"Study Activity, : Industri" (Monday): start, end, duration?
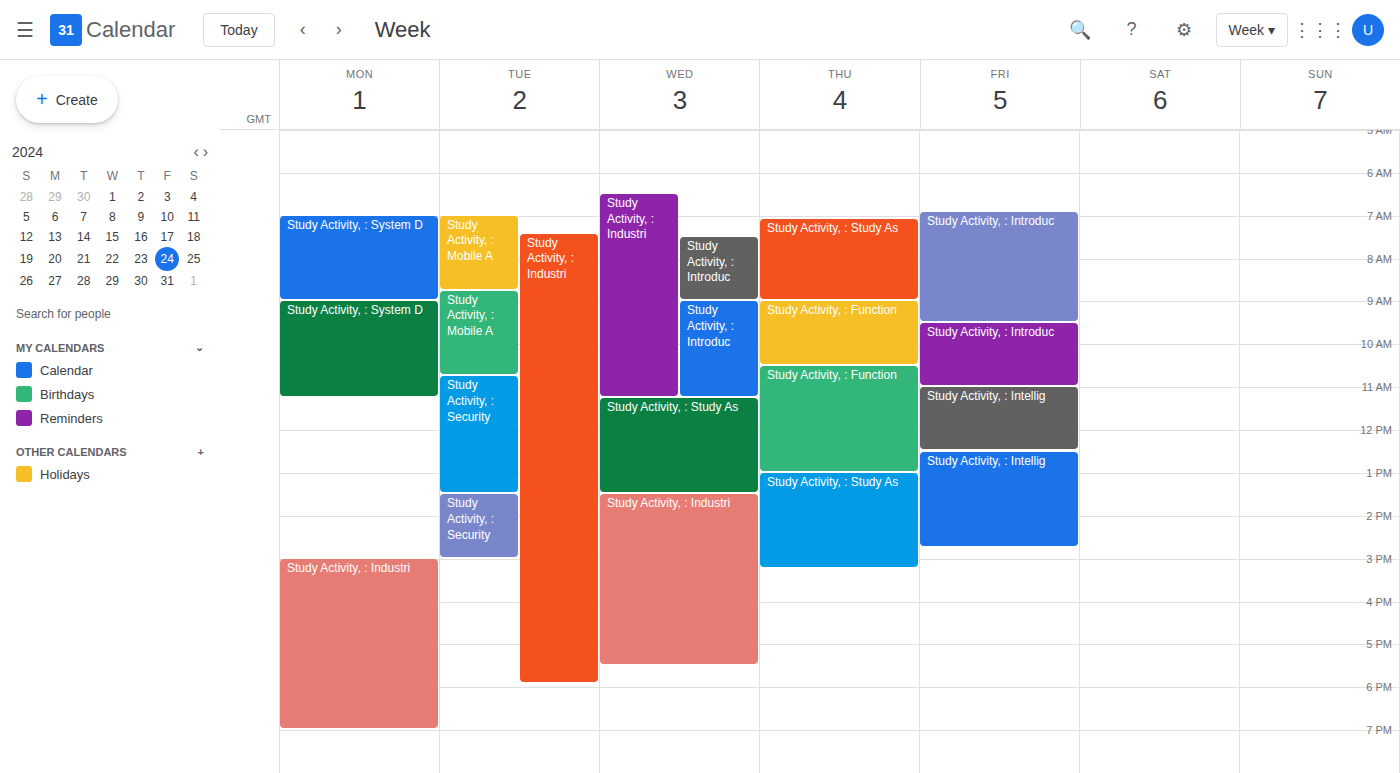
3:00 PM to 7:00 PM, 4 hours